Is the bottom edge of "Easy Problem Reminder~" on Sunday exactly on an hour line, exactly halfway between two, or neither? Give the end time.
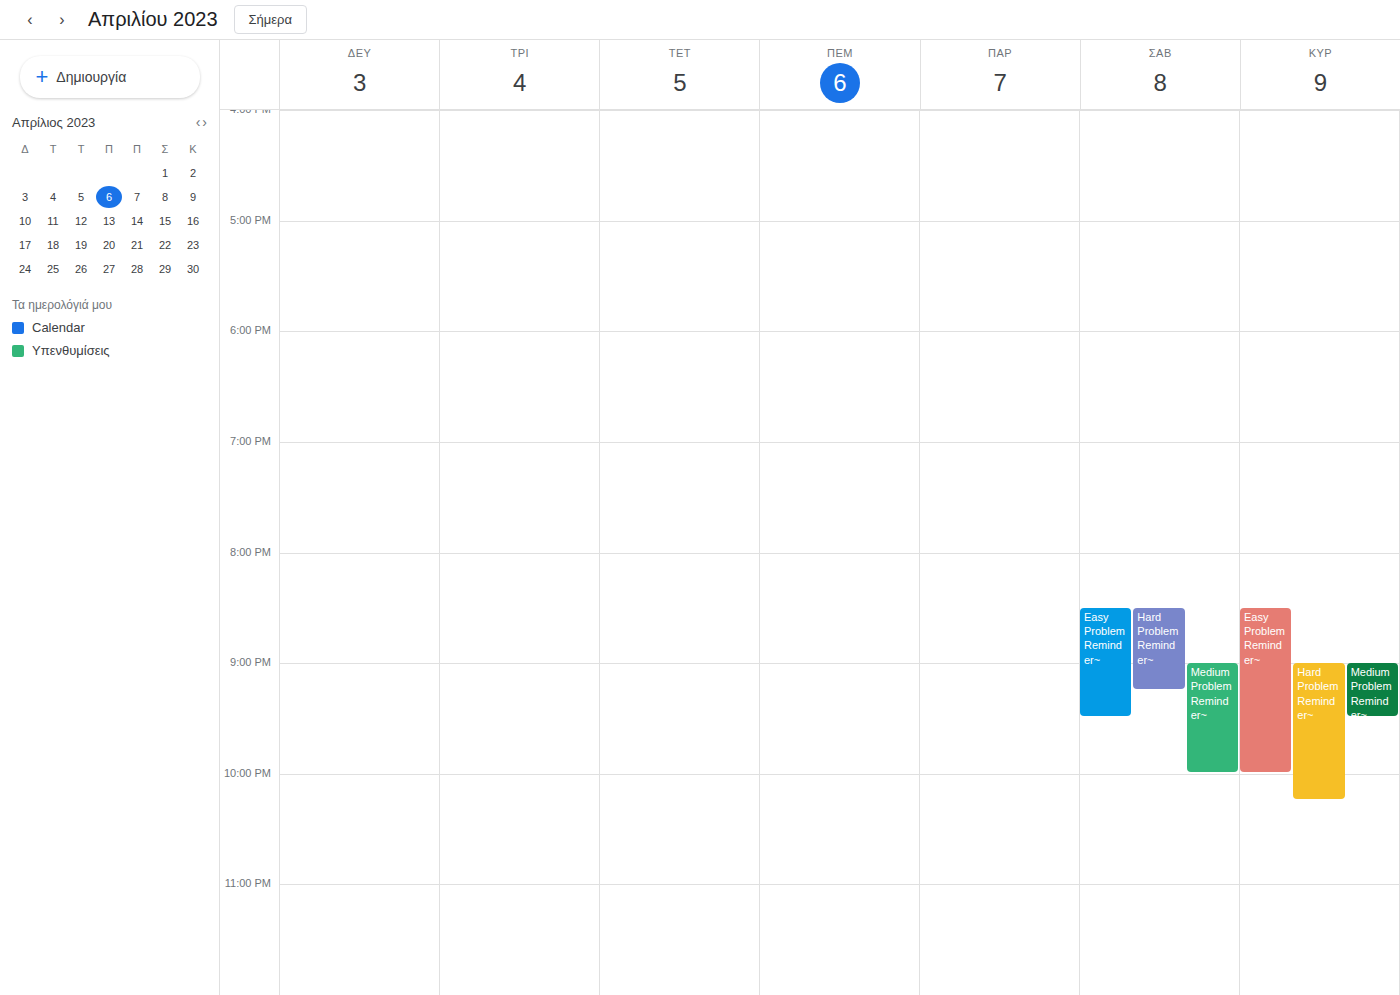
10:00 PM -- exactly on the 10 PM line.